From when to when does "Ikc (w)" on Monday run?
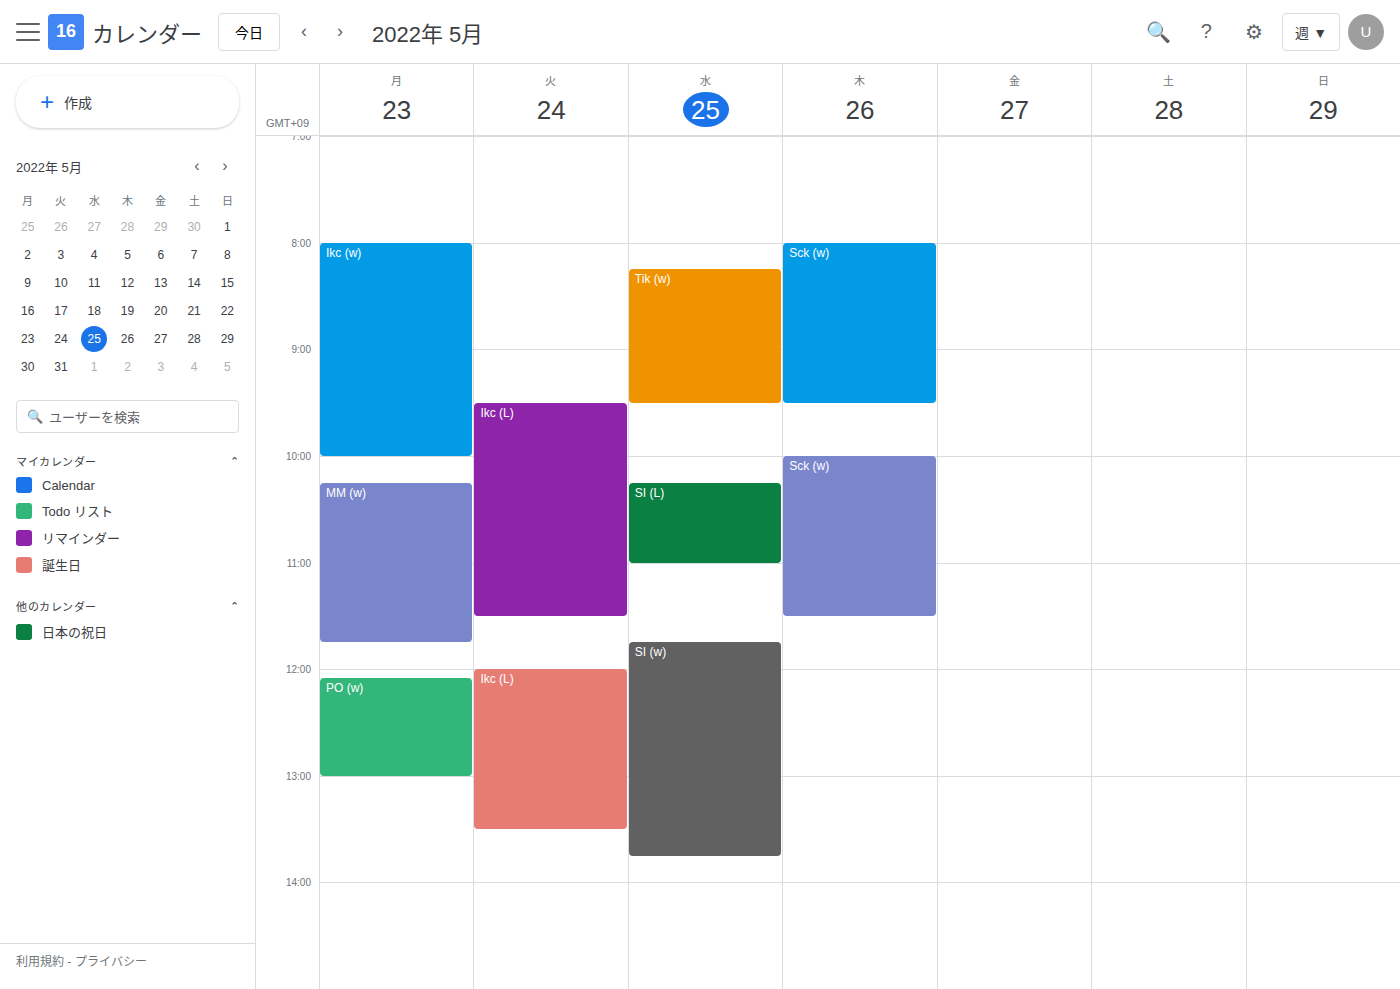
8:00 AM to 10:00 AM